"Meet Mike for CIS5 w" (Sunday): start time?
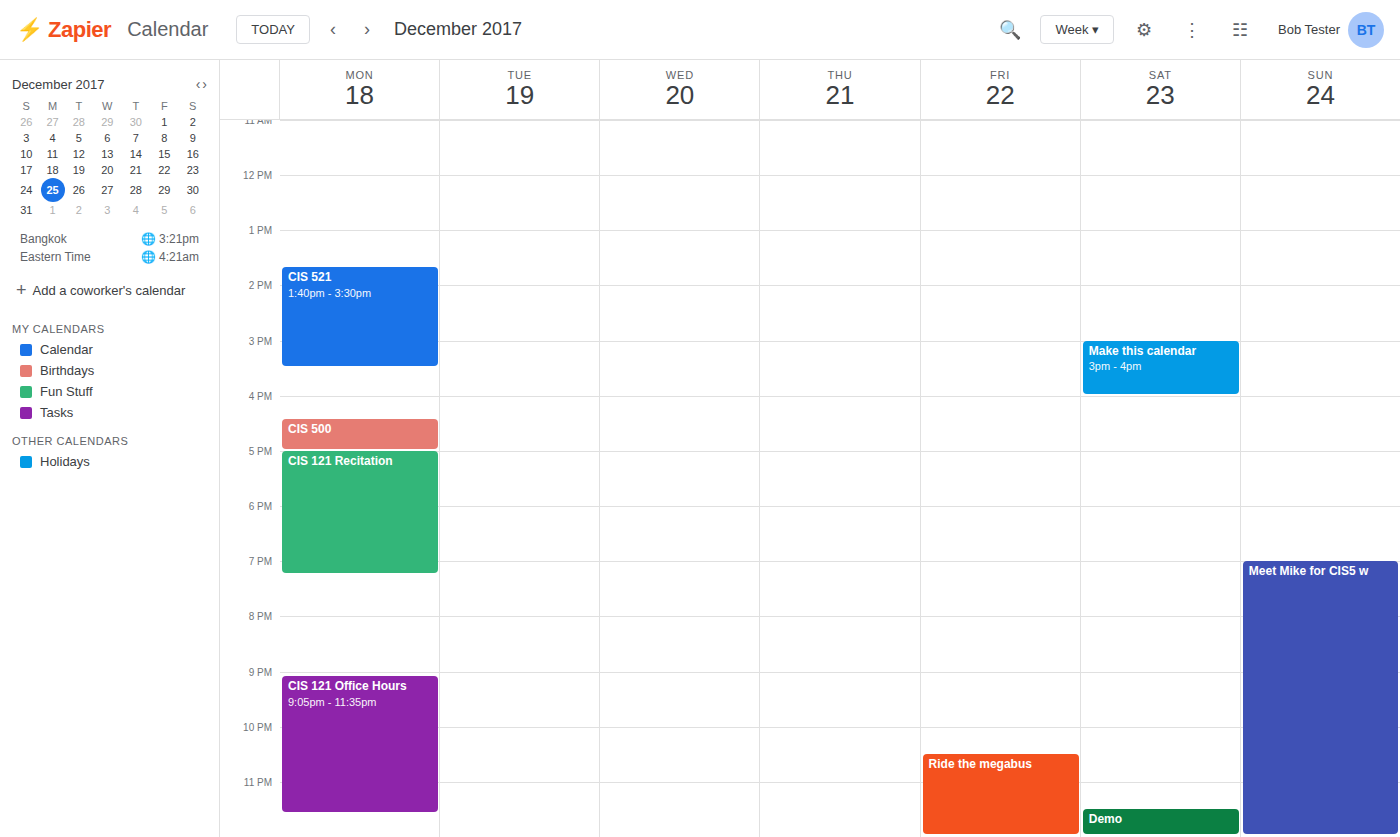
7:00 PM